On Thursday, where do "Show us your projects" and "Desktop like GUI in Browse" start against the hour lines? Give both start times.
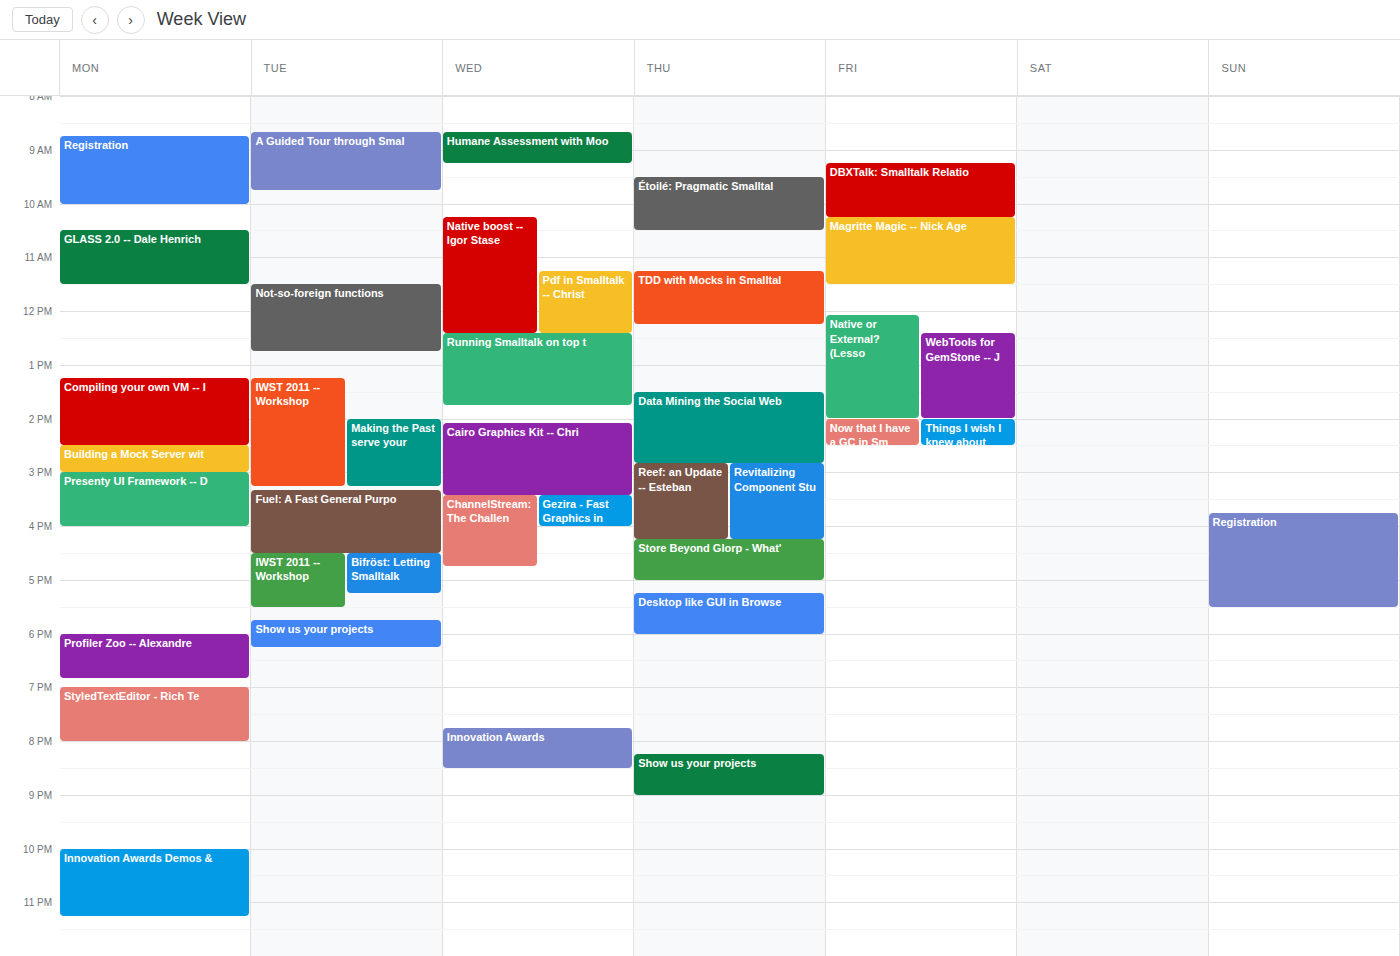
"Show us your projects": 8:15 PM, neither: a quarter of the way from the 8 PM line to the 9 PM line. "Desktop like GUI in Browse": 5:15 PM, neither: a quarter of the way from the 5 PM line to the 6 PM line.